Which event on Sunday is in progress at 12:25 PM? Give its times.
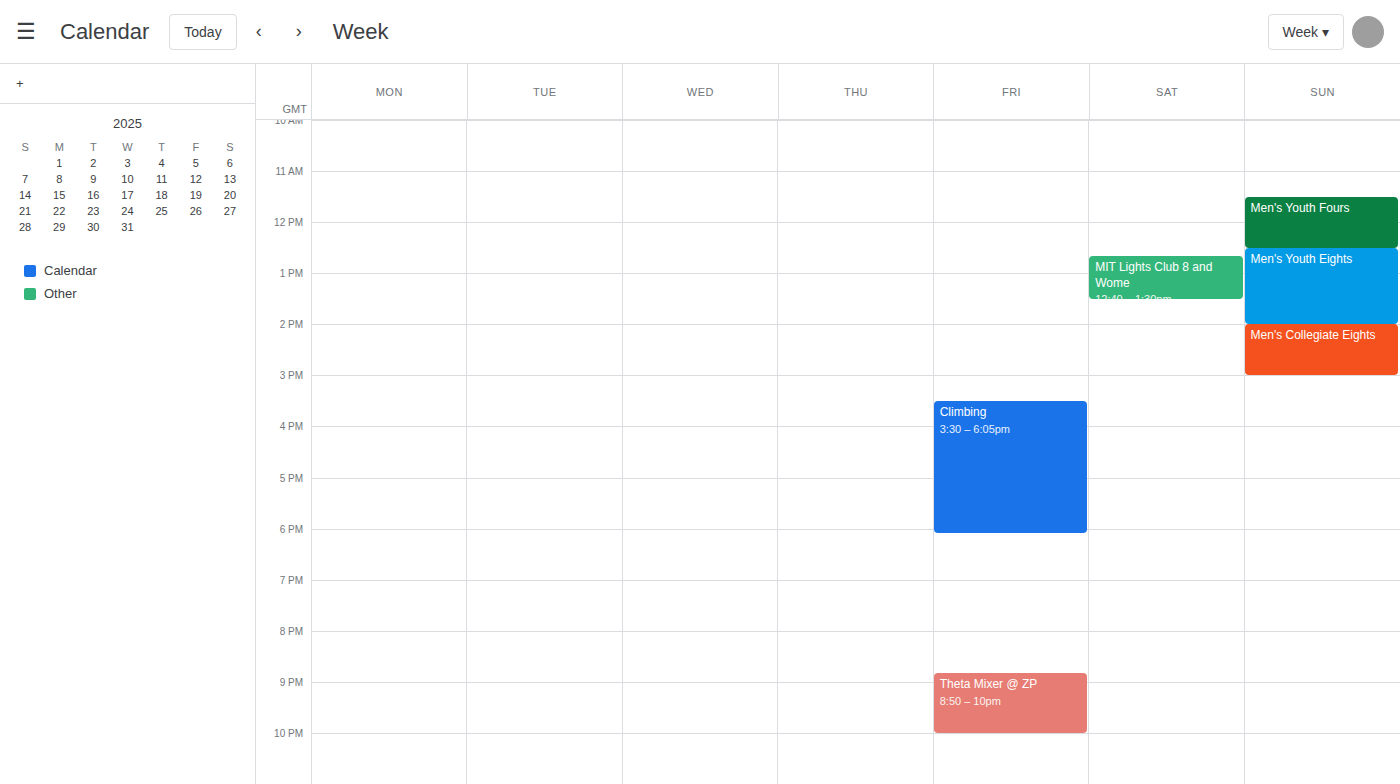
"Men's Youth Fours", 11:30 AM to 12:30 PM